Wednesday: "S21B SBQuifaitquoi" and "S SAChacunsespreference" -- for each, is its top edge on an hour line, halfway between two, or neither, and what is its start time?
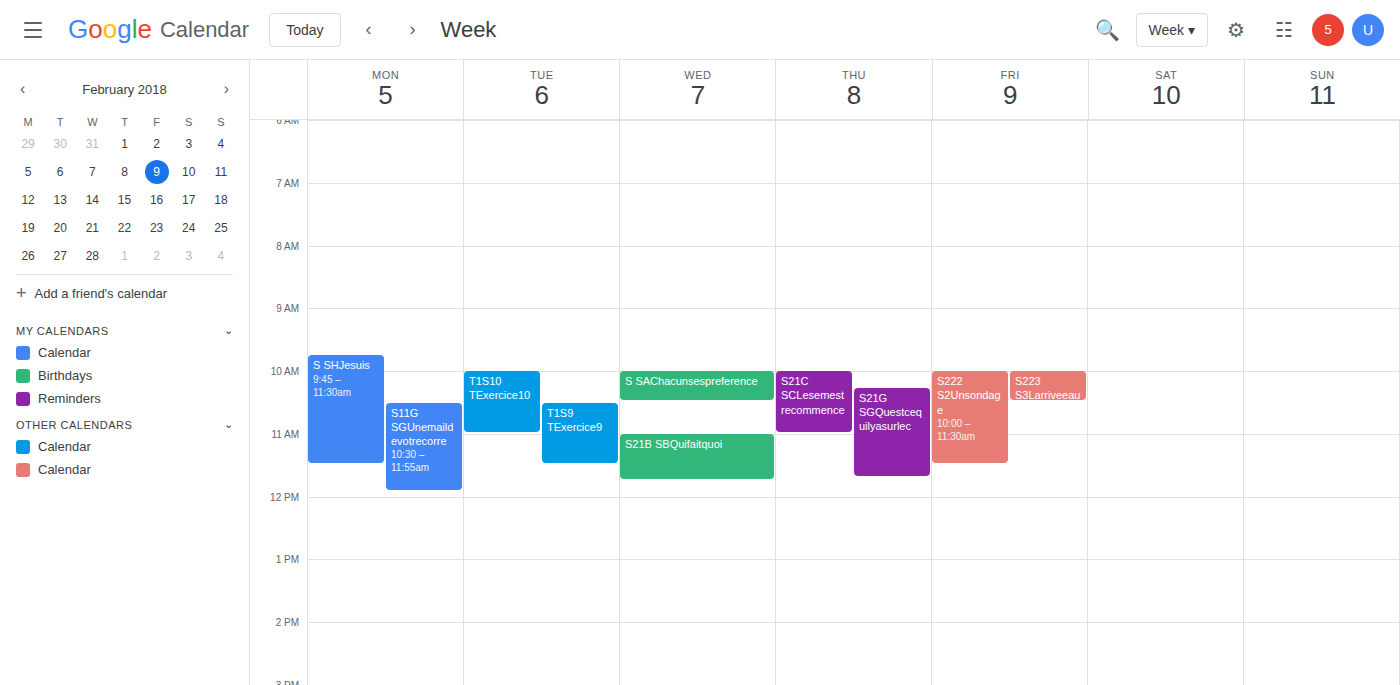
"S21B SBQuifaitquoi": 11:00 AM, exactly on the 11 AM line. "S SAChacunsespreference": 10:00 AM, exactly on the 10 AM line.